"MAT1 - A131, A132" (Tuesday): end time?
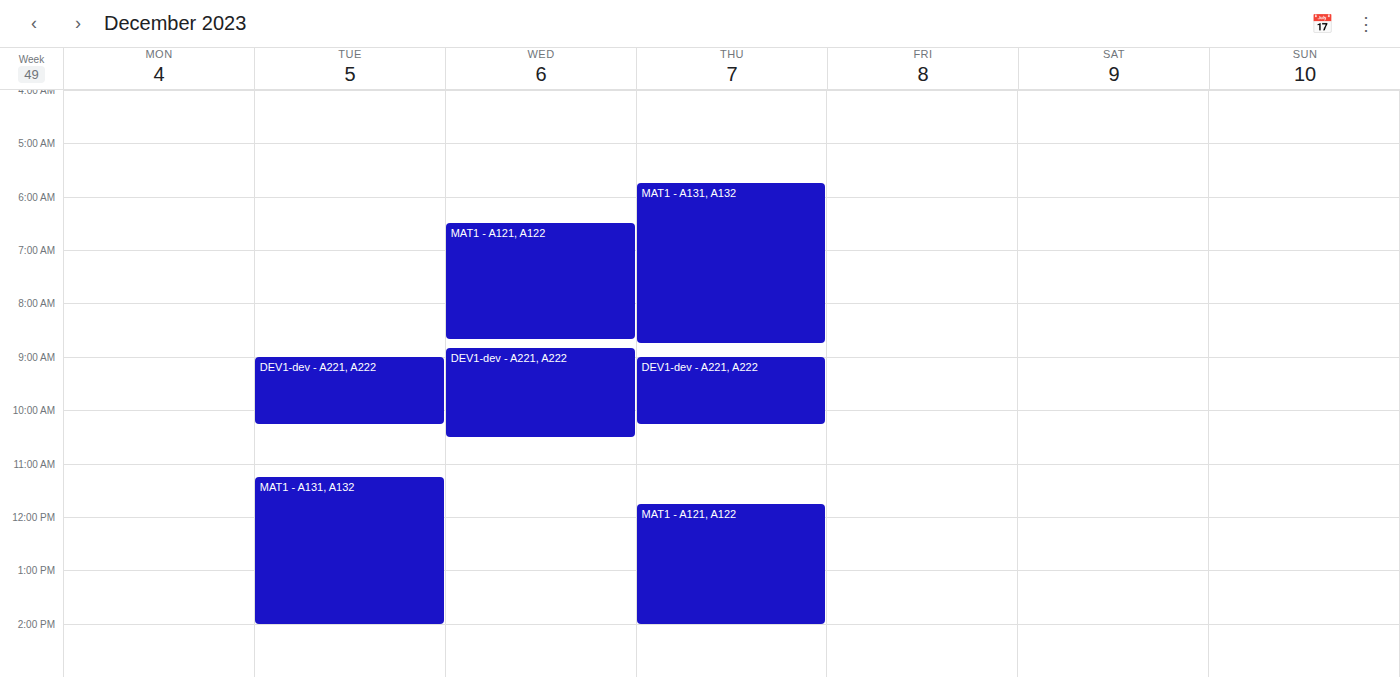
2:00 PM